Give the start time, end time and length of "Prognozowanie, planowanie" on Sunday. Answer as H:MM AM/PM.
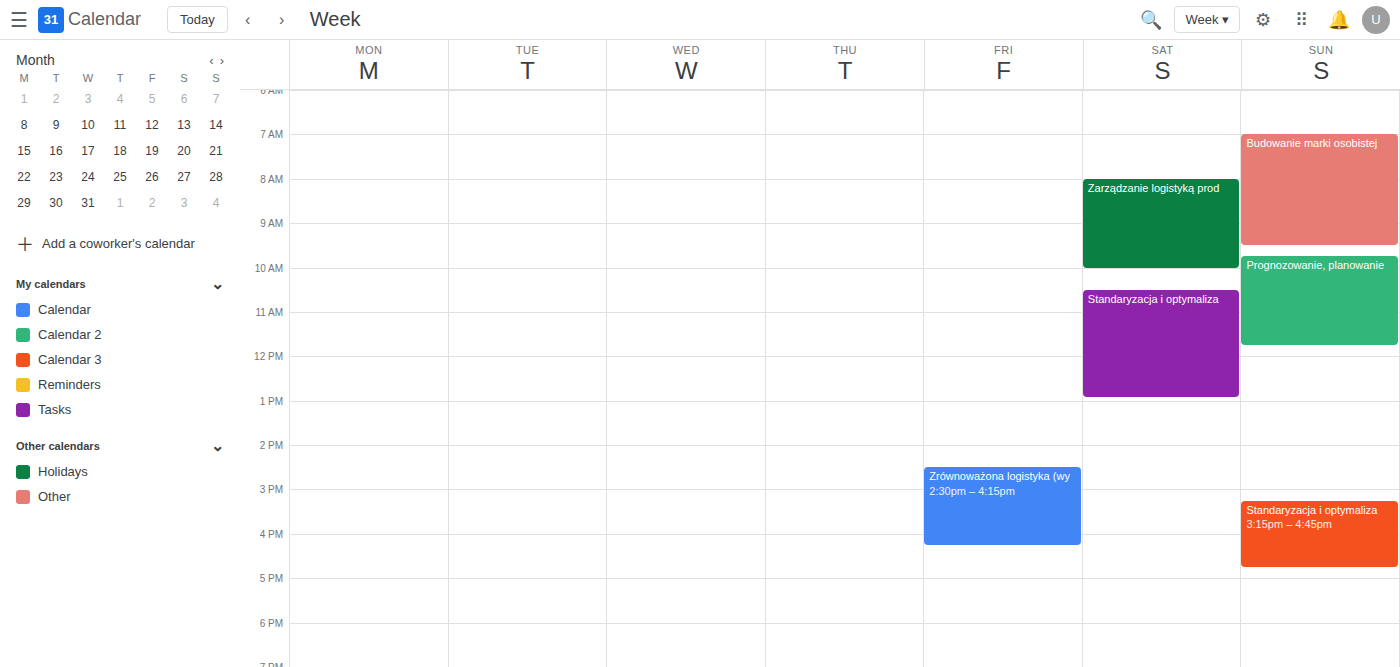
9:45 AM to 11:45 AM, 2 hours